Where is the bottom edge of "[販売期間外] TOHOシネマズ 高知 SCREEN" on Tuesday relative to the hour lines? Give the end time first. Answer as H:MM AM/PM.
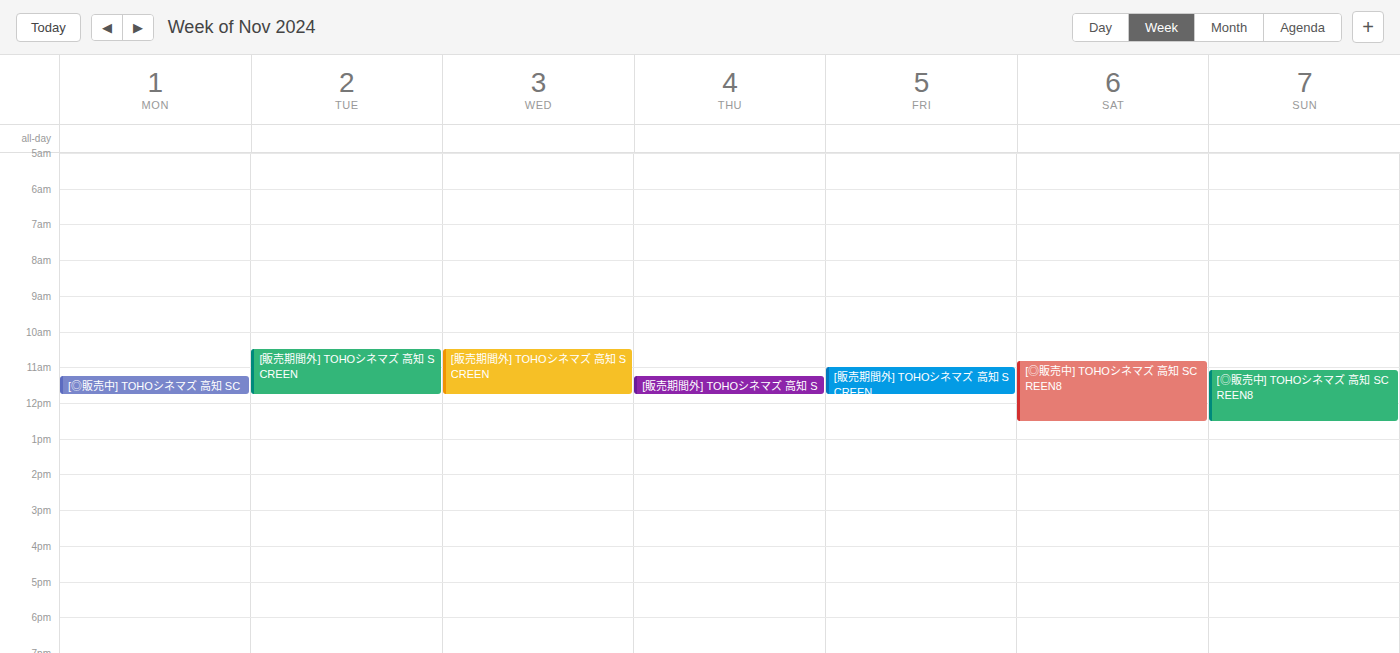
11:45 AM -- neither: three quarters of the way from the 11 AM line to the 12 PM line.